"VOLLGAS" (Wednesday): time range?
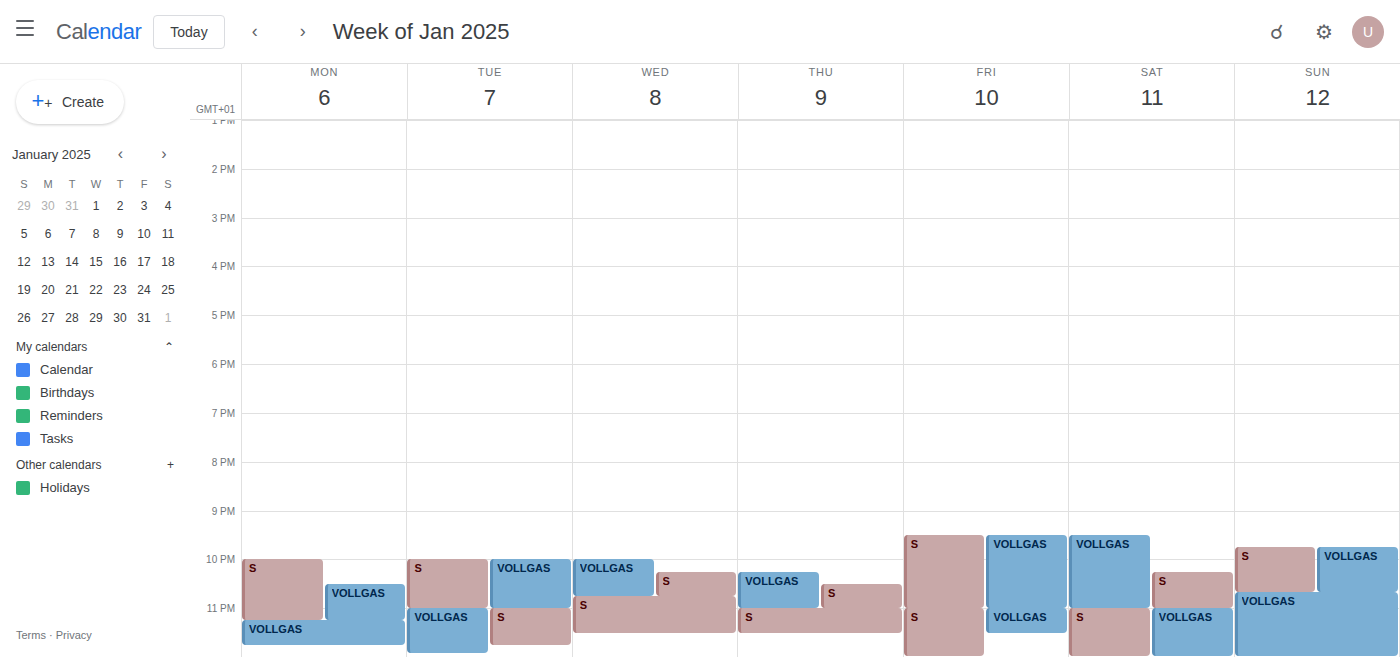
10:00 PM to 10:45 PM